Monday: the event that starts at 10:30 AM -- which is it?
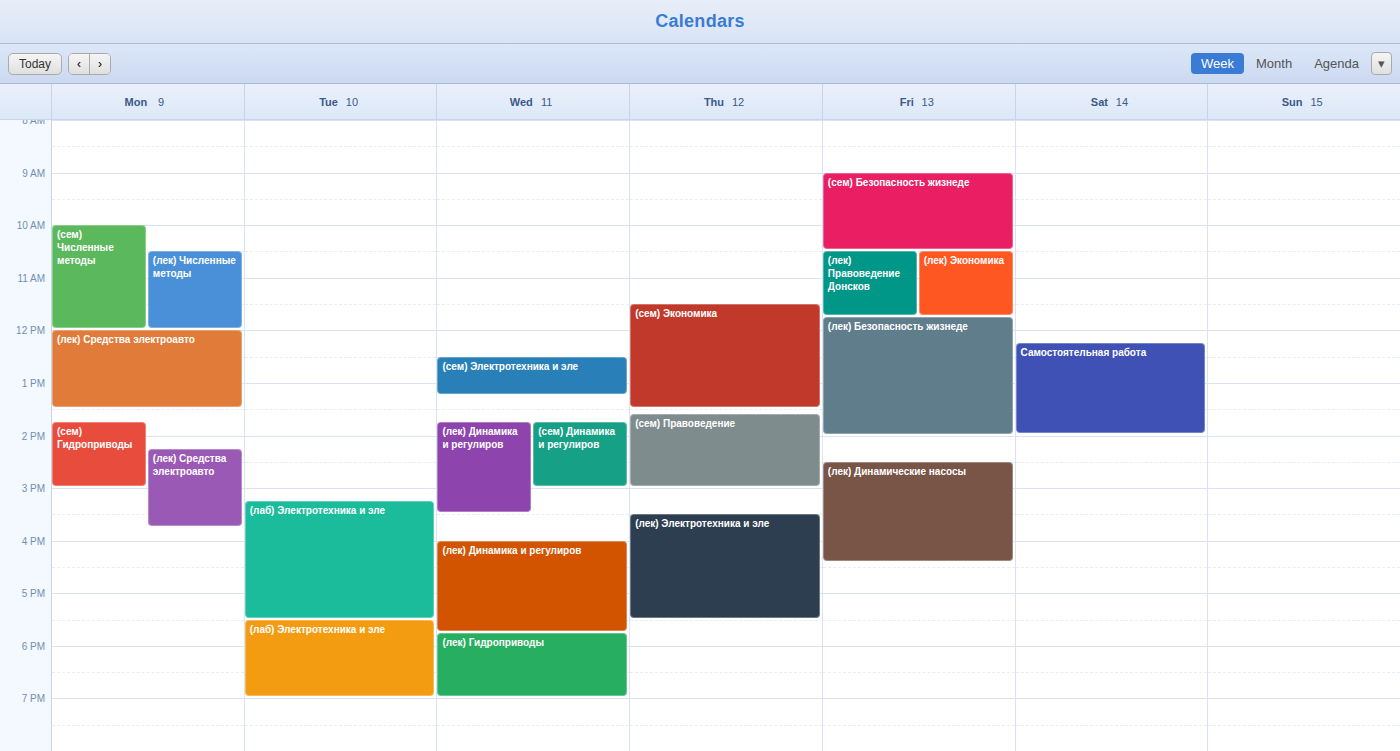
"(лек) Численные методы"